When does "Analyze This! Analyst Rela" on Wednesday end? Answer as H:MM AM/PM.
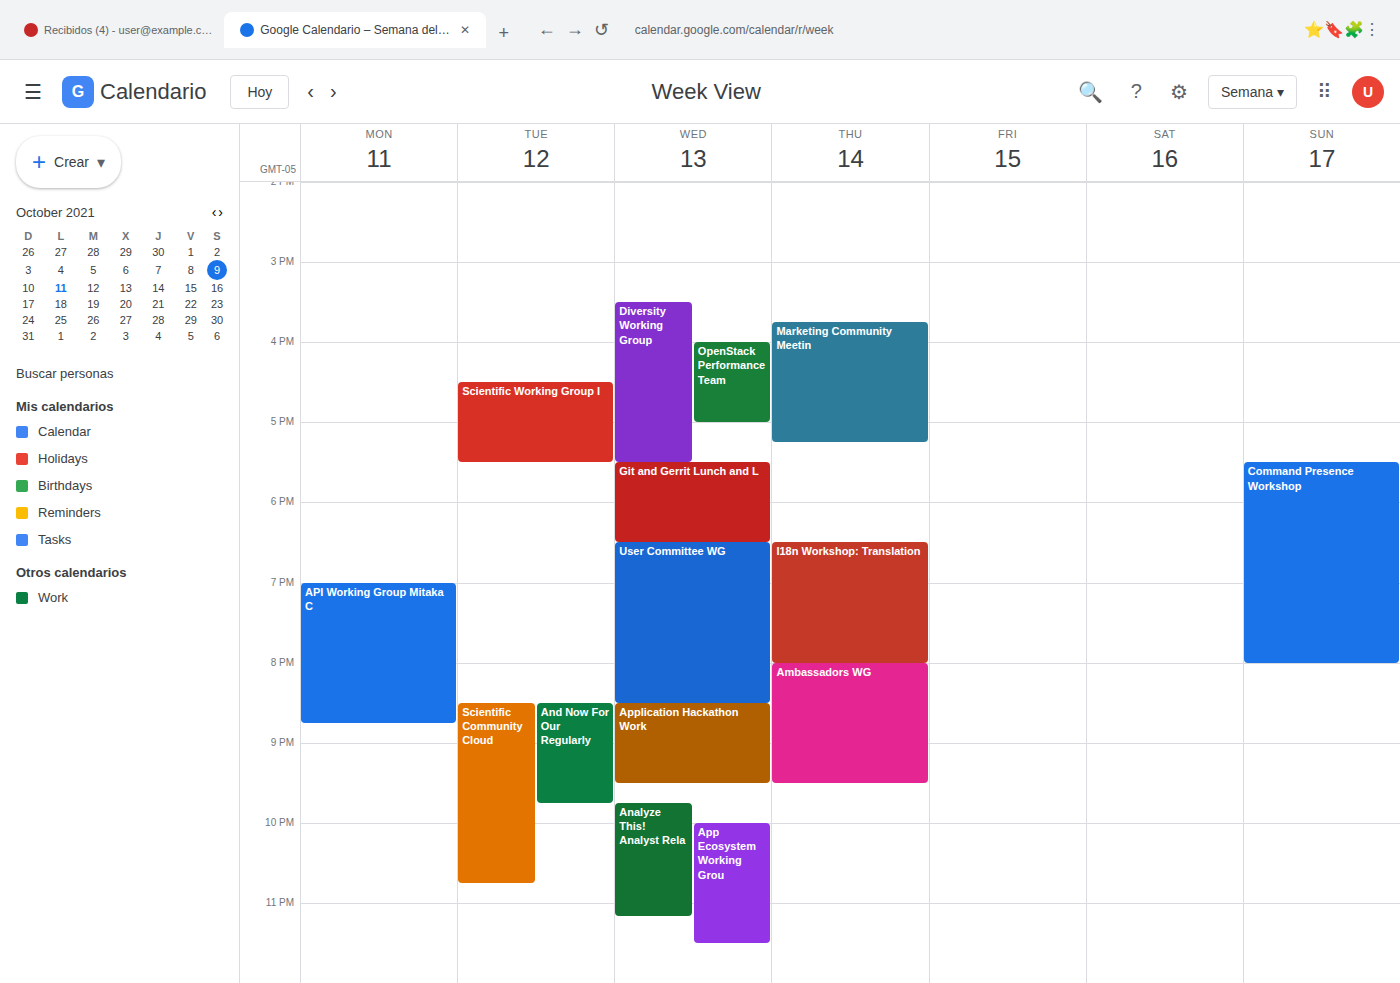
11:10 PM